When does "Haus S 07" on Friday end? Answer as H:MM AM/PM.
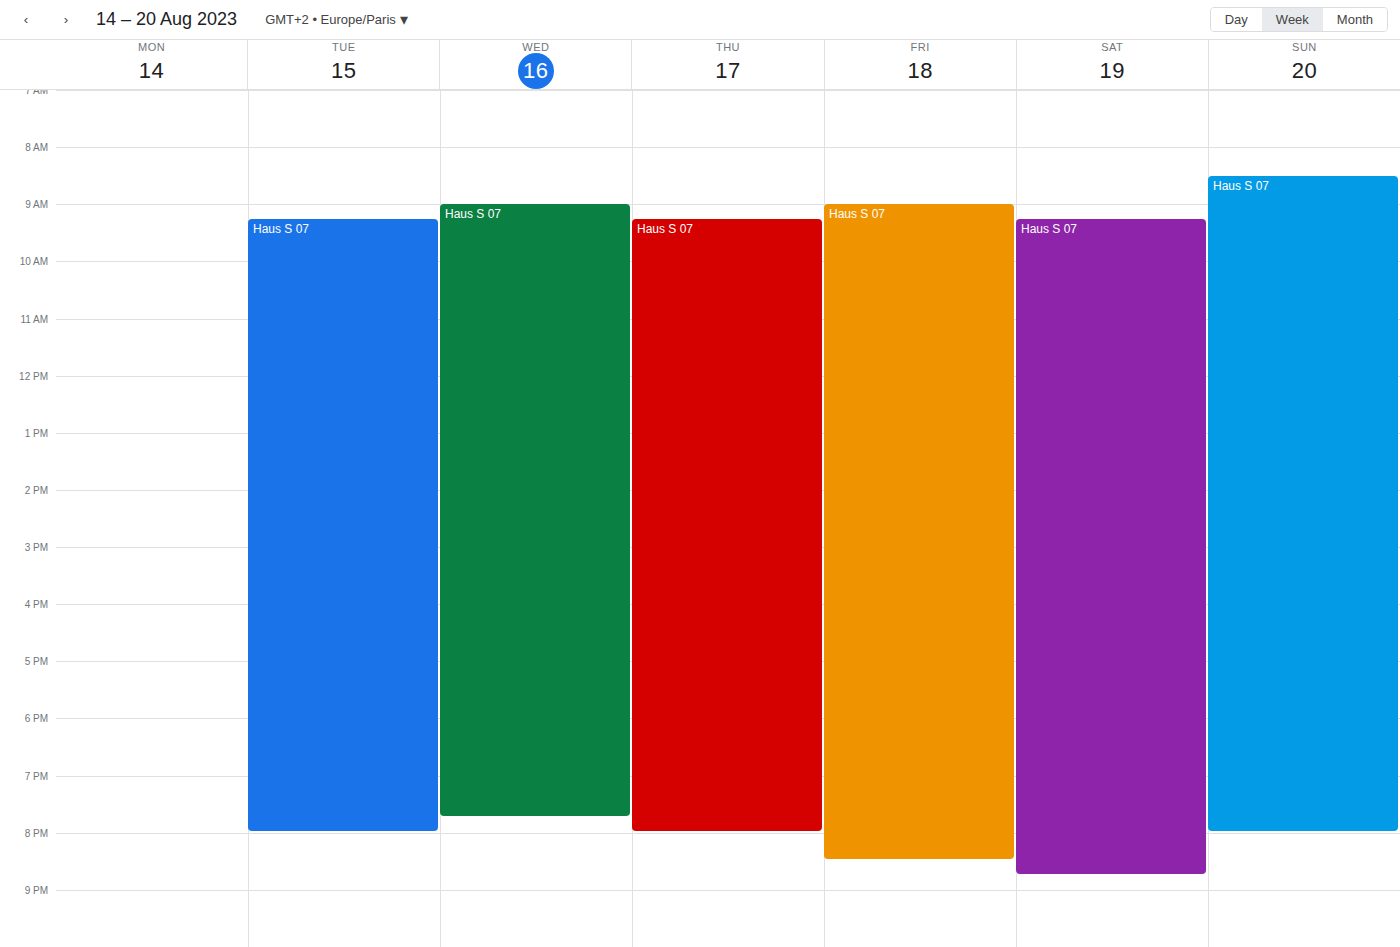
8:30 PM